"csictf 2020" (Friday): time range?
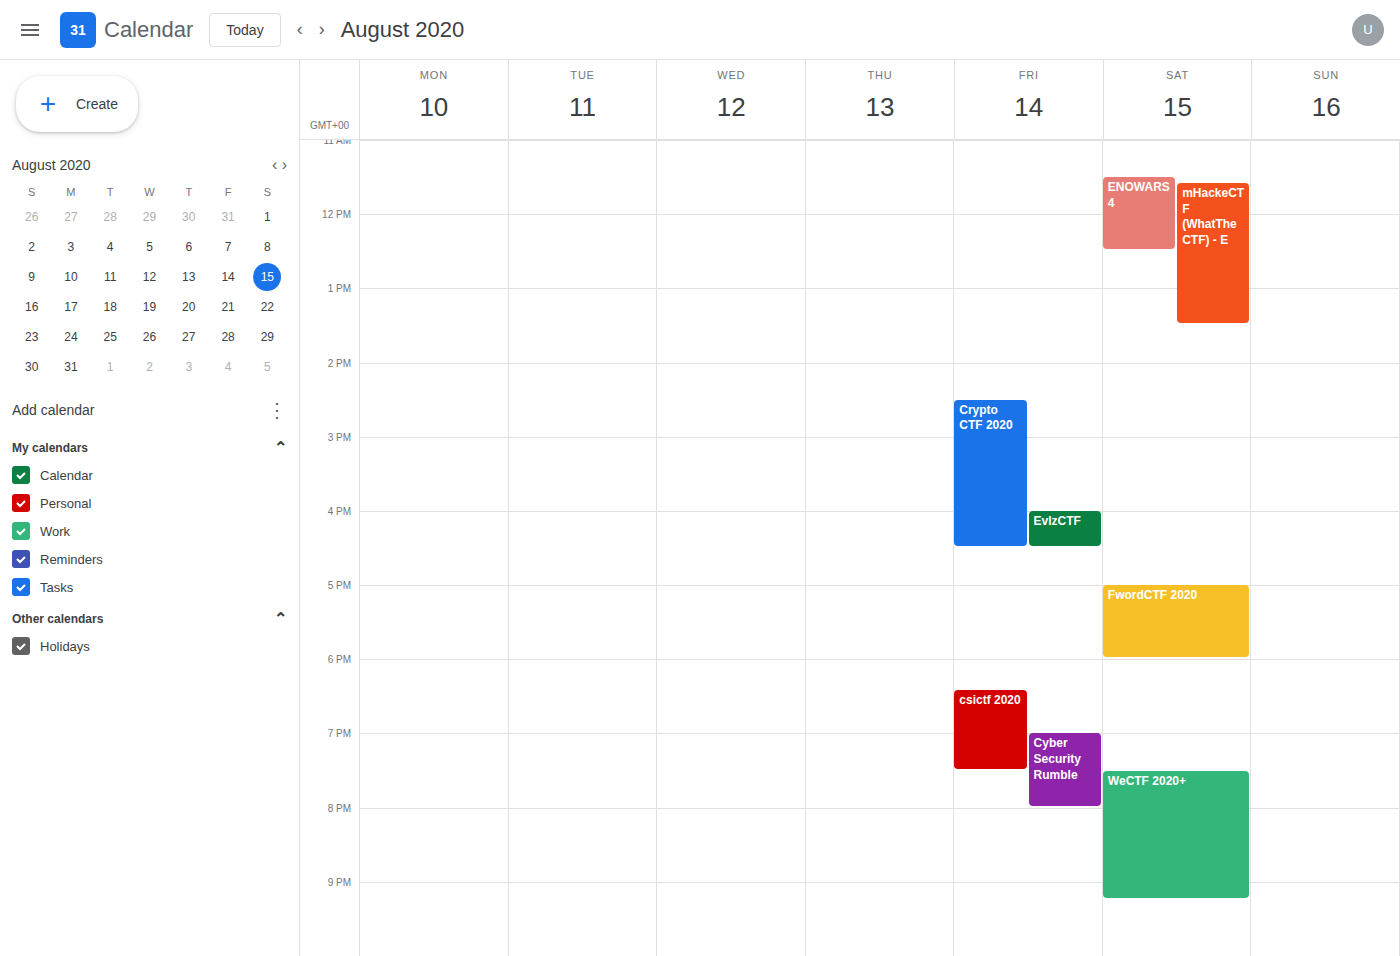
6:25 PM to 7:30 PM